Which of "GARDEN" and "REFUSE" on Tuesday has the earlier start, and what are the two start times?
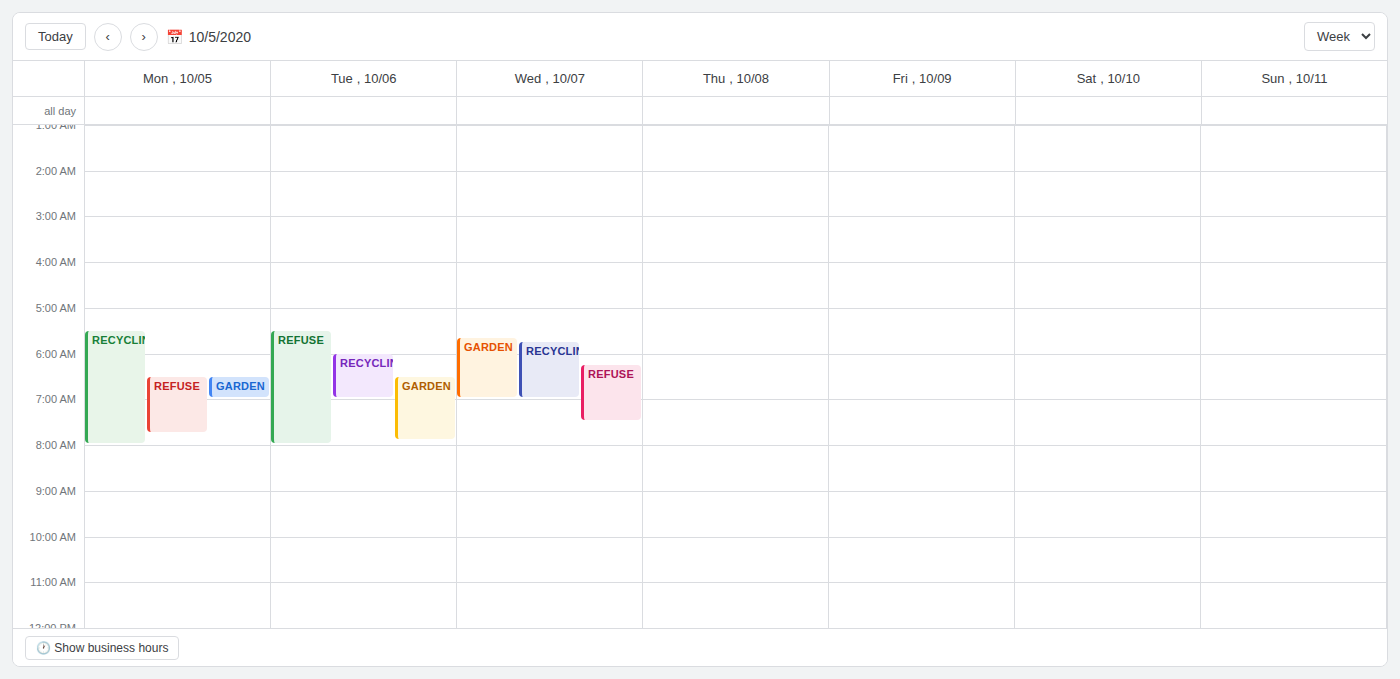
"REFUSE" 5:30 AM; "GARDEN" 6:30 AM.